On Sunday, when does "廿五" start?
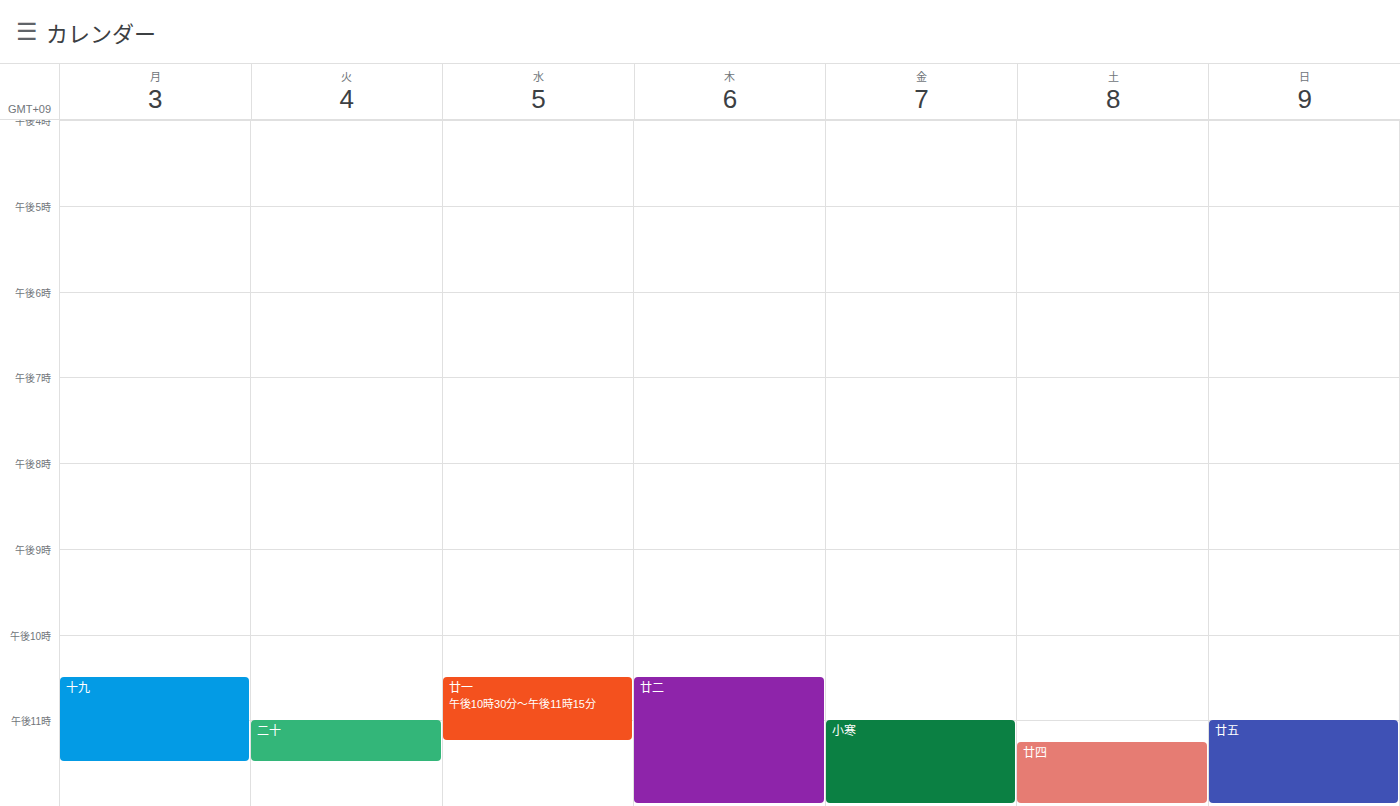
11:00 PM